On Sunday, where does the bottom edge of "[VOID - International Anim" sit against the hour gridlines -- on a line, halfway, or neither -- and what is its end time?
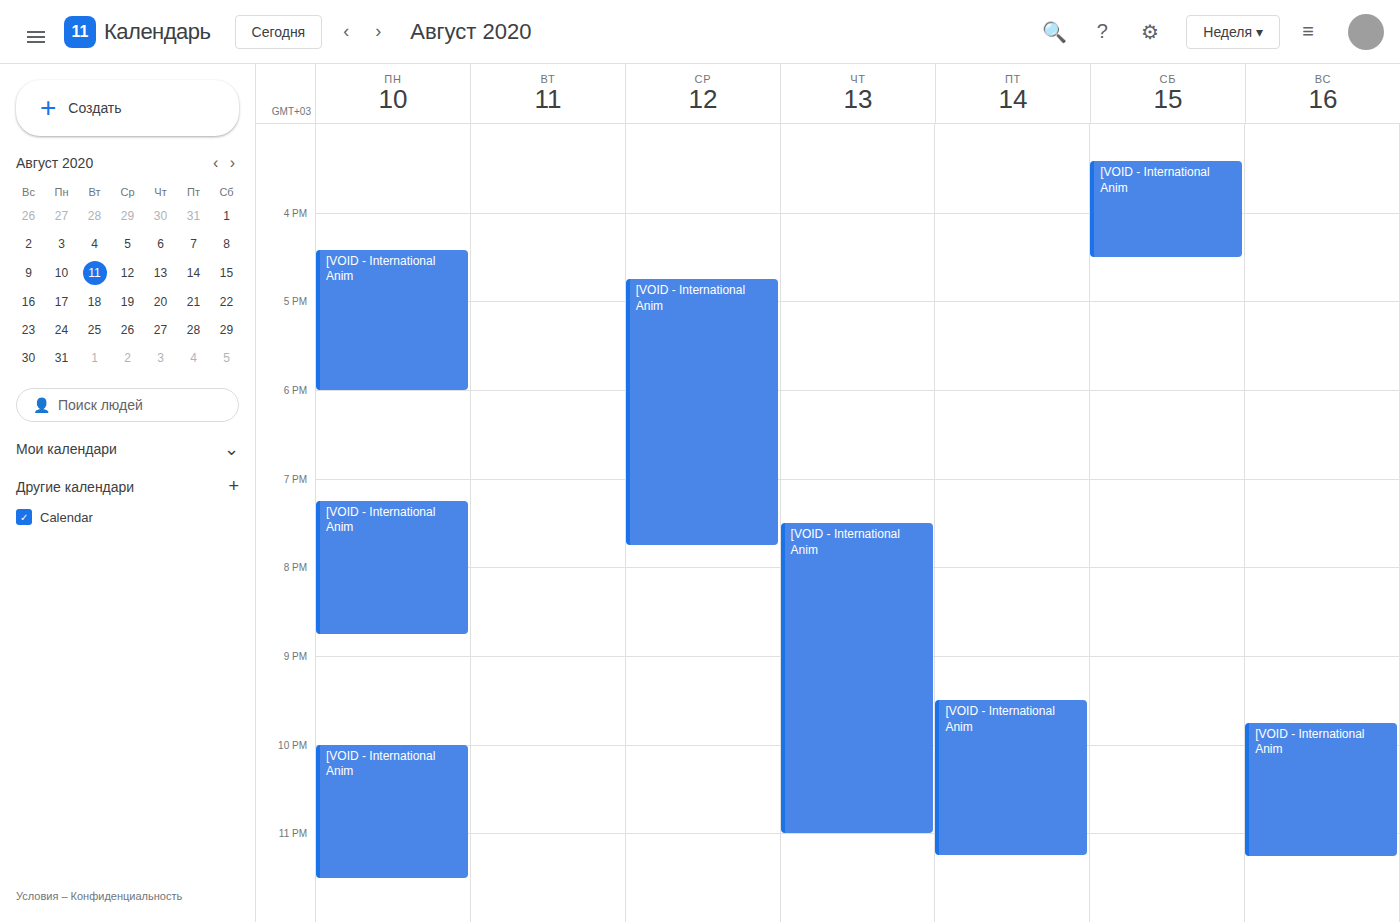
11:15 PM -- neither: a quarter of the way from the 11 PM line to the 12 AM line.